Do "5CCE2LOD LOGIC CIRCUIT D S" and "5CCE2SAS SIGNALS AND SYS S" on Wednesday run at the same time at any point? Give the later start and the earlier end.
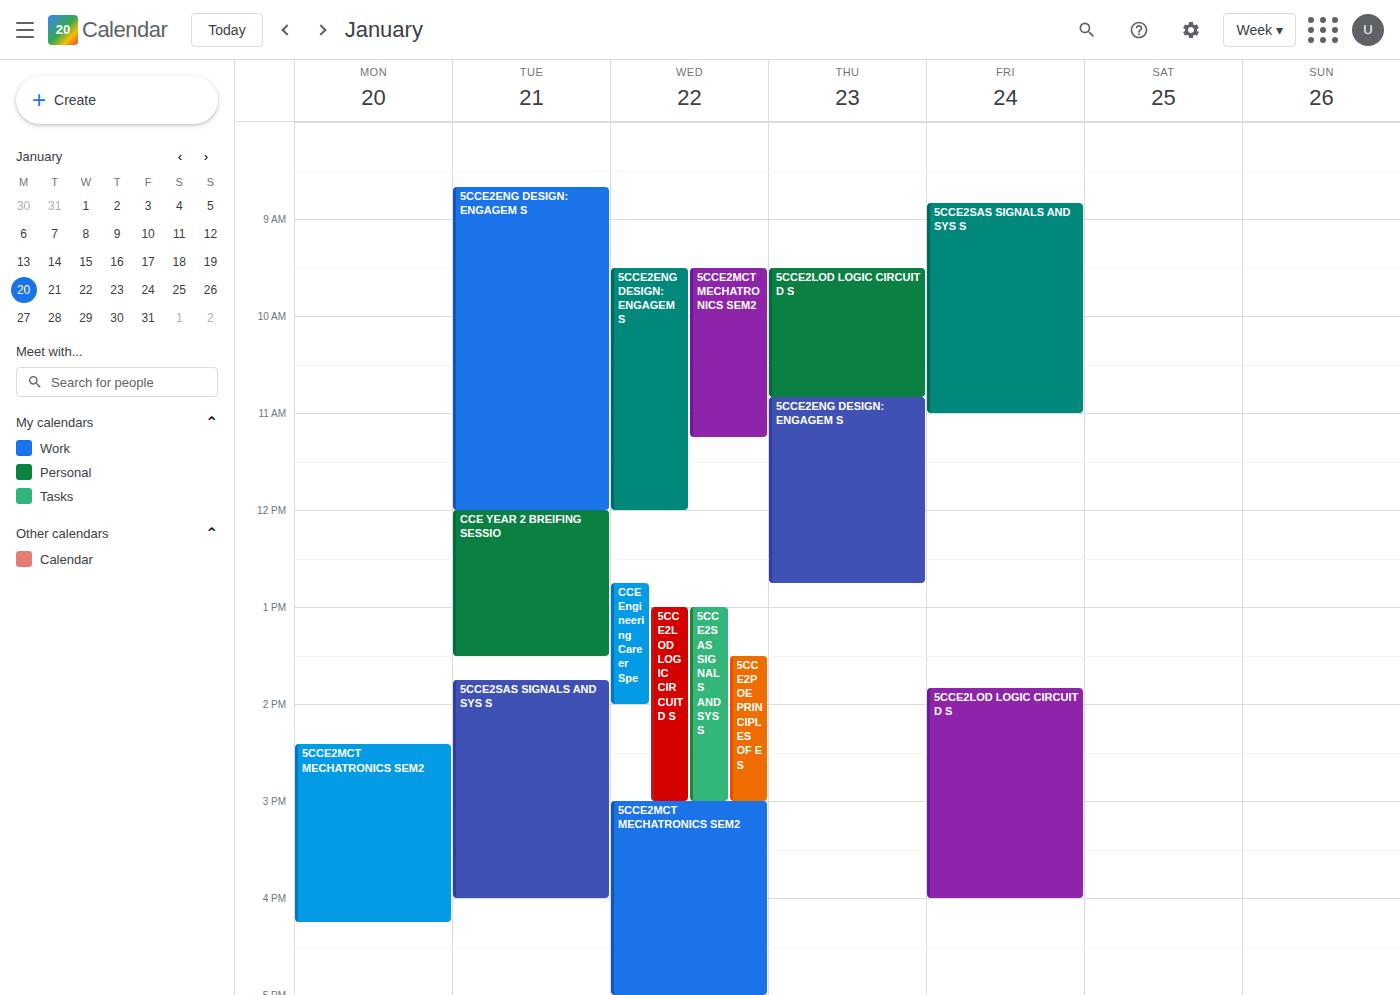
"5CCE2LOD LOGIC CIRCUIT D S" runs 1:00 PM to 3:00 PM, inside "5CCE2SAS SIGNALS AND SYS S" -- they overlap.